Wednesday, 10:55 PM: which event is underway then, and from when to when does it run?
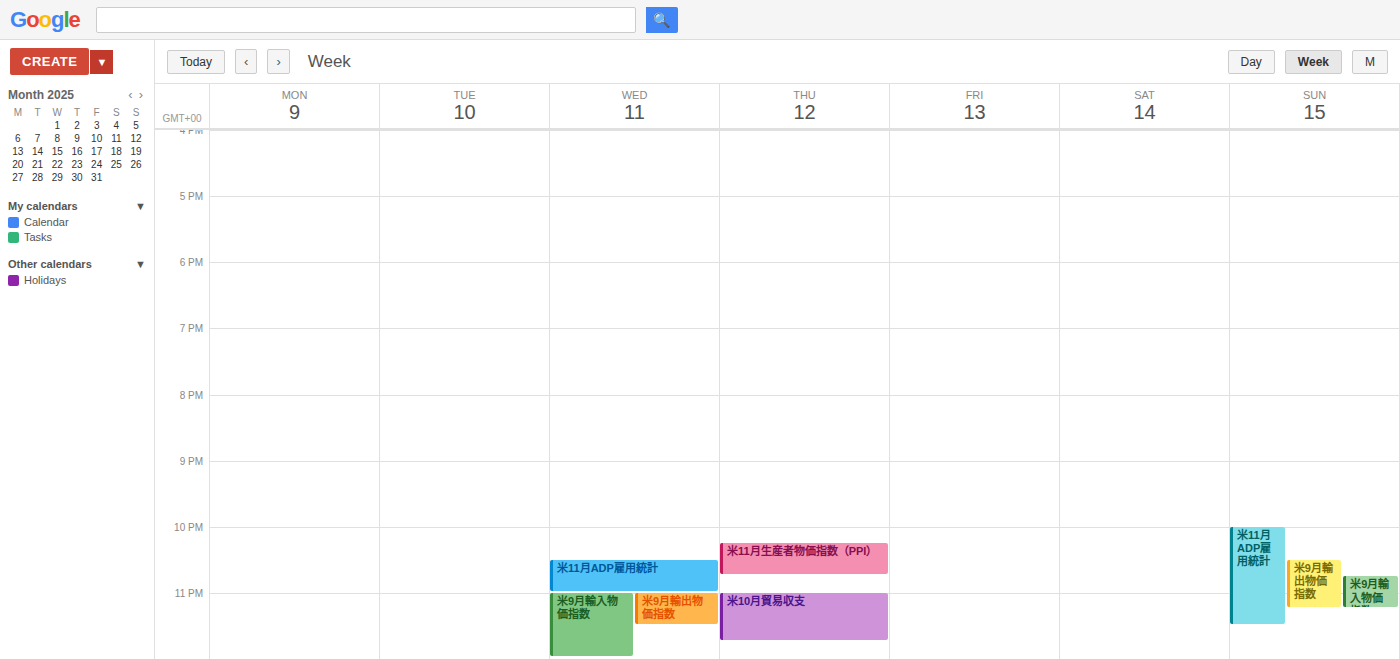
"米11月ADP雇用統計", 10:30 PM to 11:00 PM